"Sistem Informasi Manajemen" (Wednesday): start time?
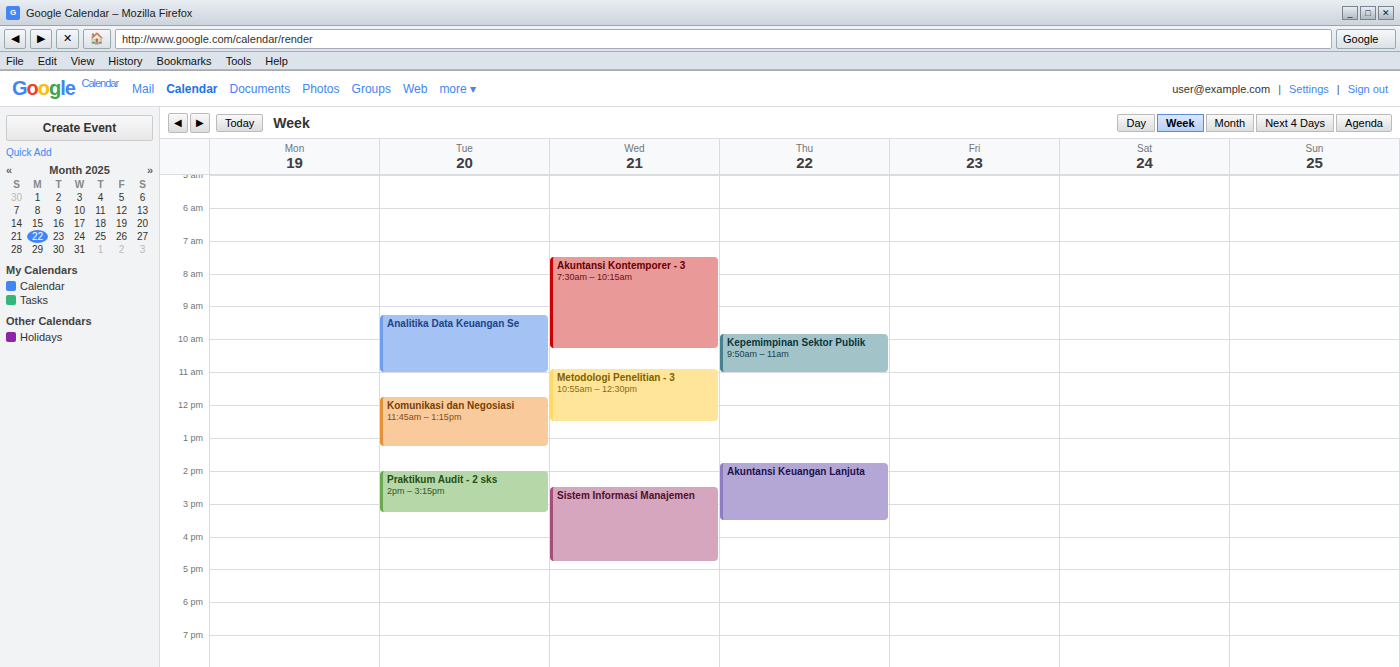
2:30 PM